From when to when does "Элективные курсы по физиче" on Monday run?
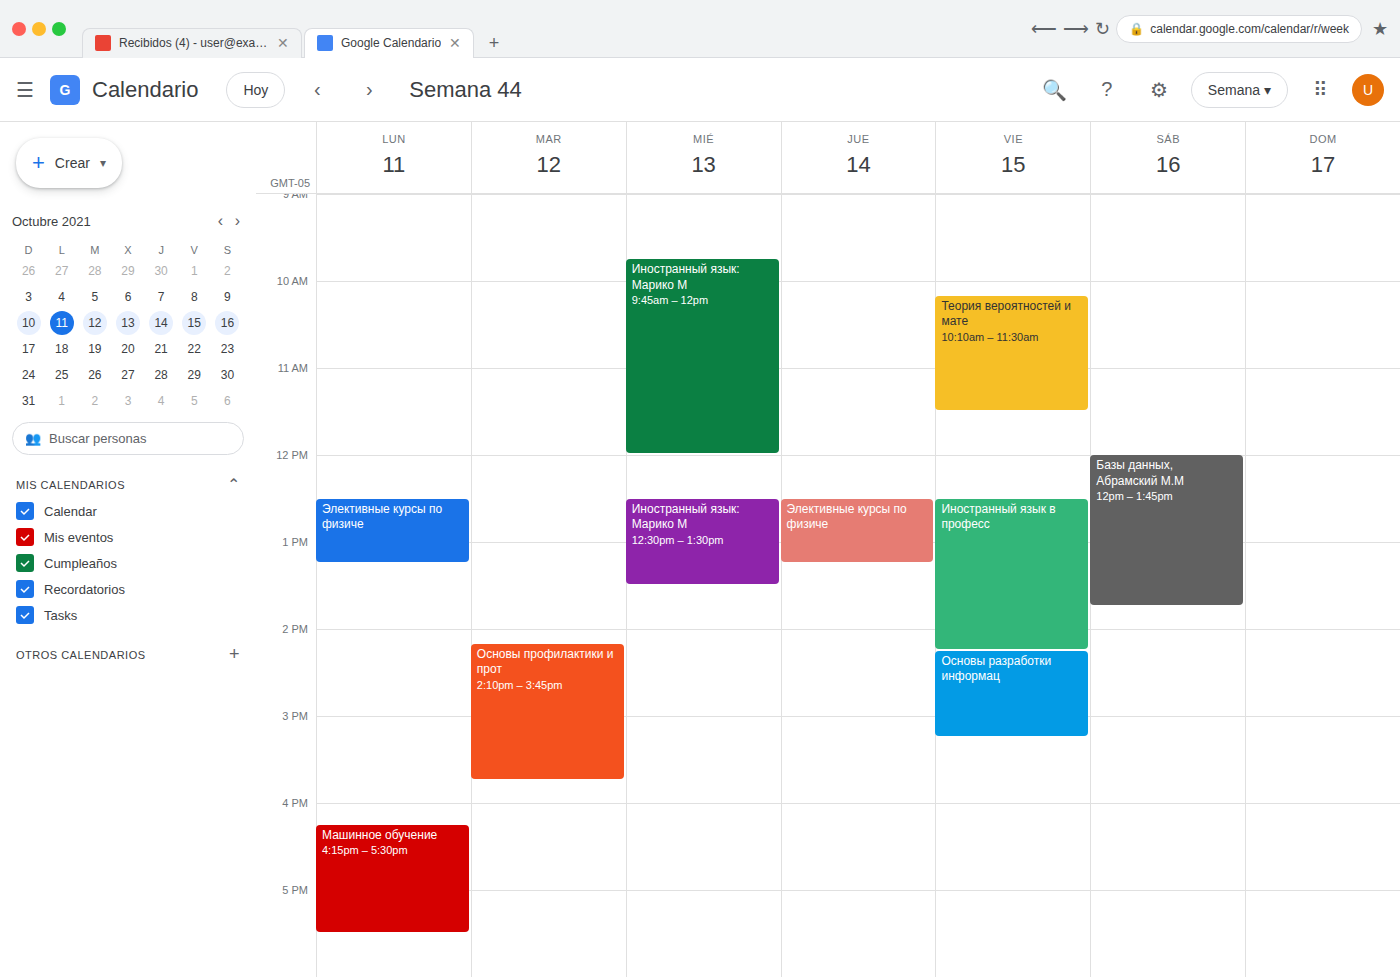
12:30 to 13:15